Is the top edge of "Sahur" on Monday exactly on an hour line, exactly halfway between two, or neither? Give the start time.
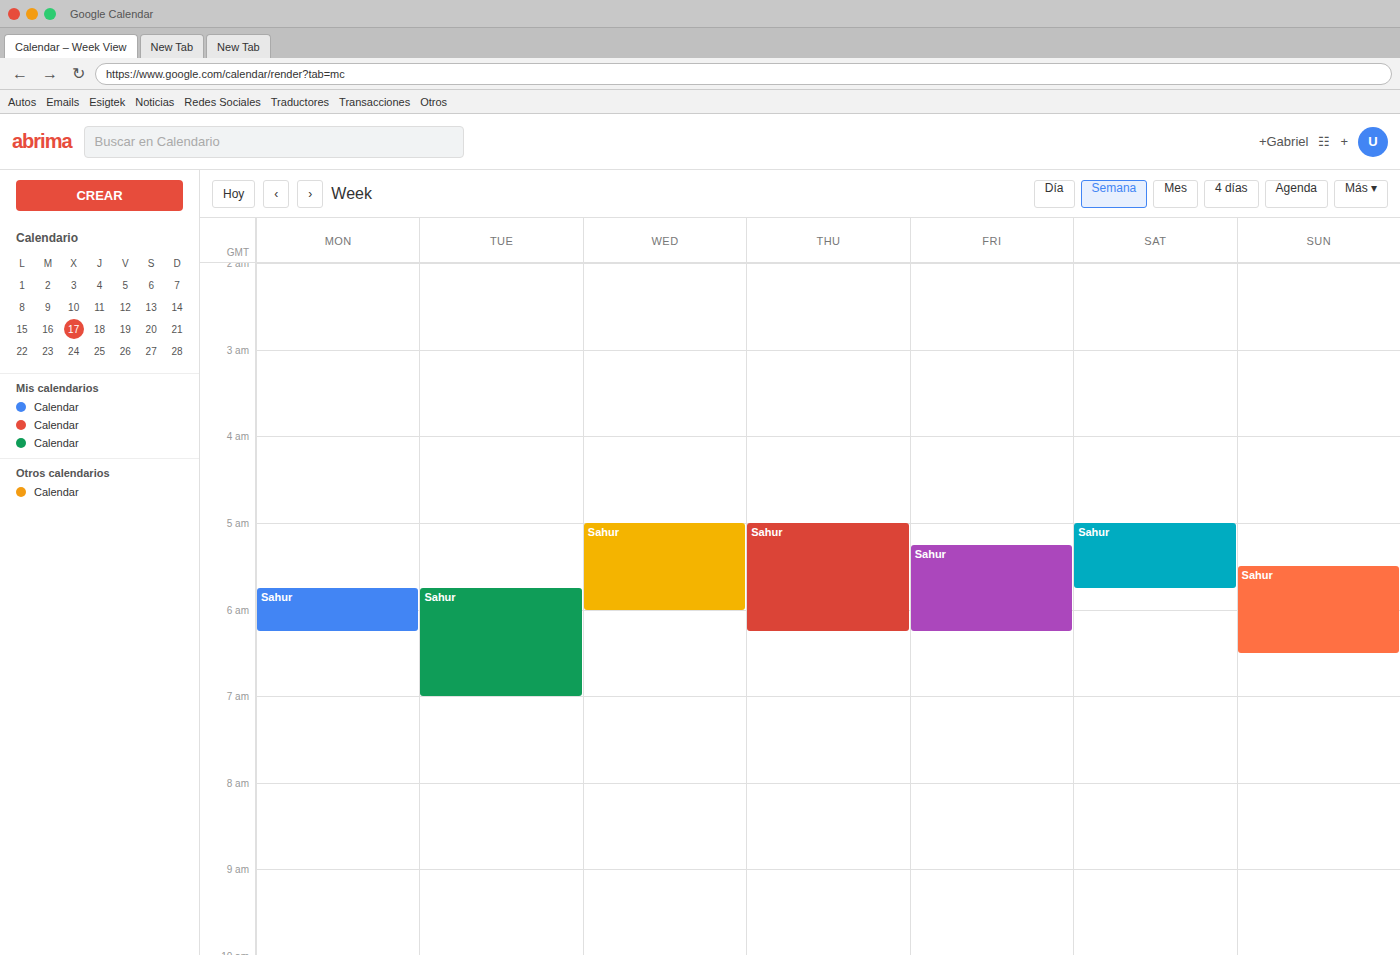
5:45 AM -- neither: three quarters of the way from the 5 AM line to the 6 AM line.